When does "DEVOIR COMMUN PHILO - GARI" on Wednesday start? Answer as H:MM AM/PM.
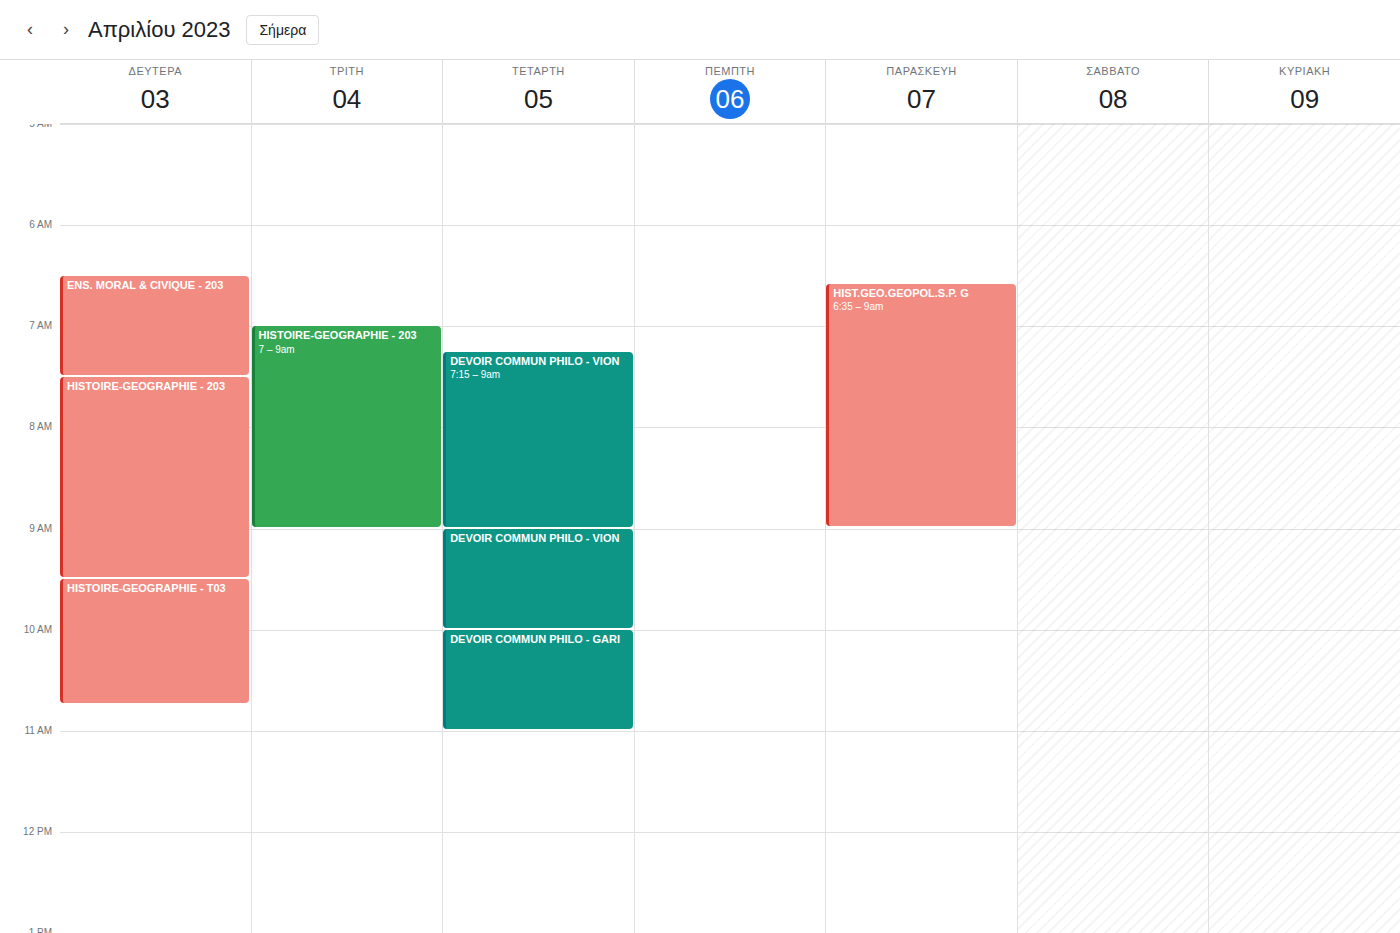
10:00 AM